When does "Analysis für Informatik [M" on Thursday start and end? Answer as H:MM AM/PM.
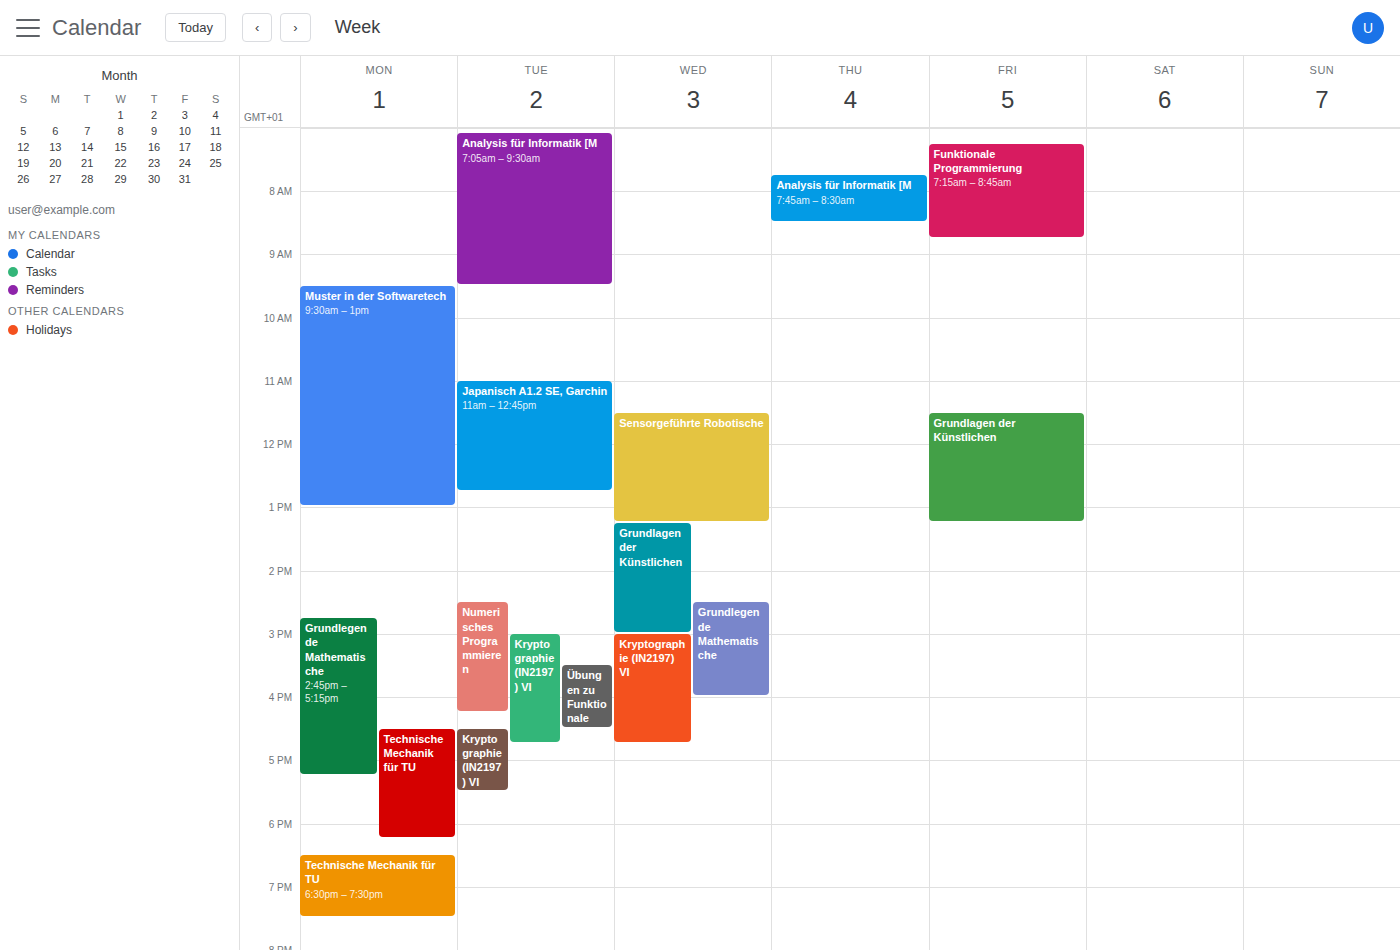
7:45 AM to 8:30 AM